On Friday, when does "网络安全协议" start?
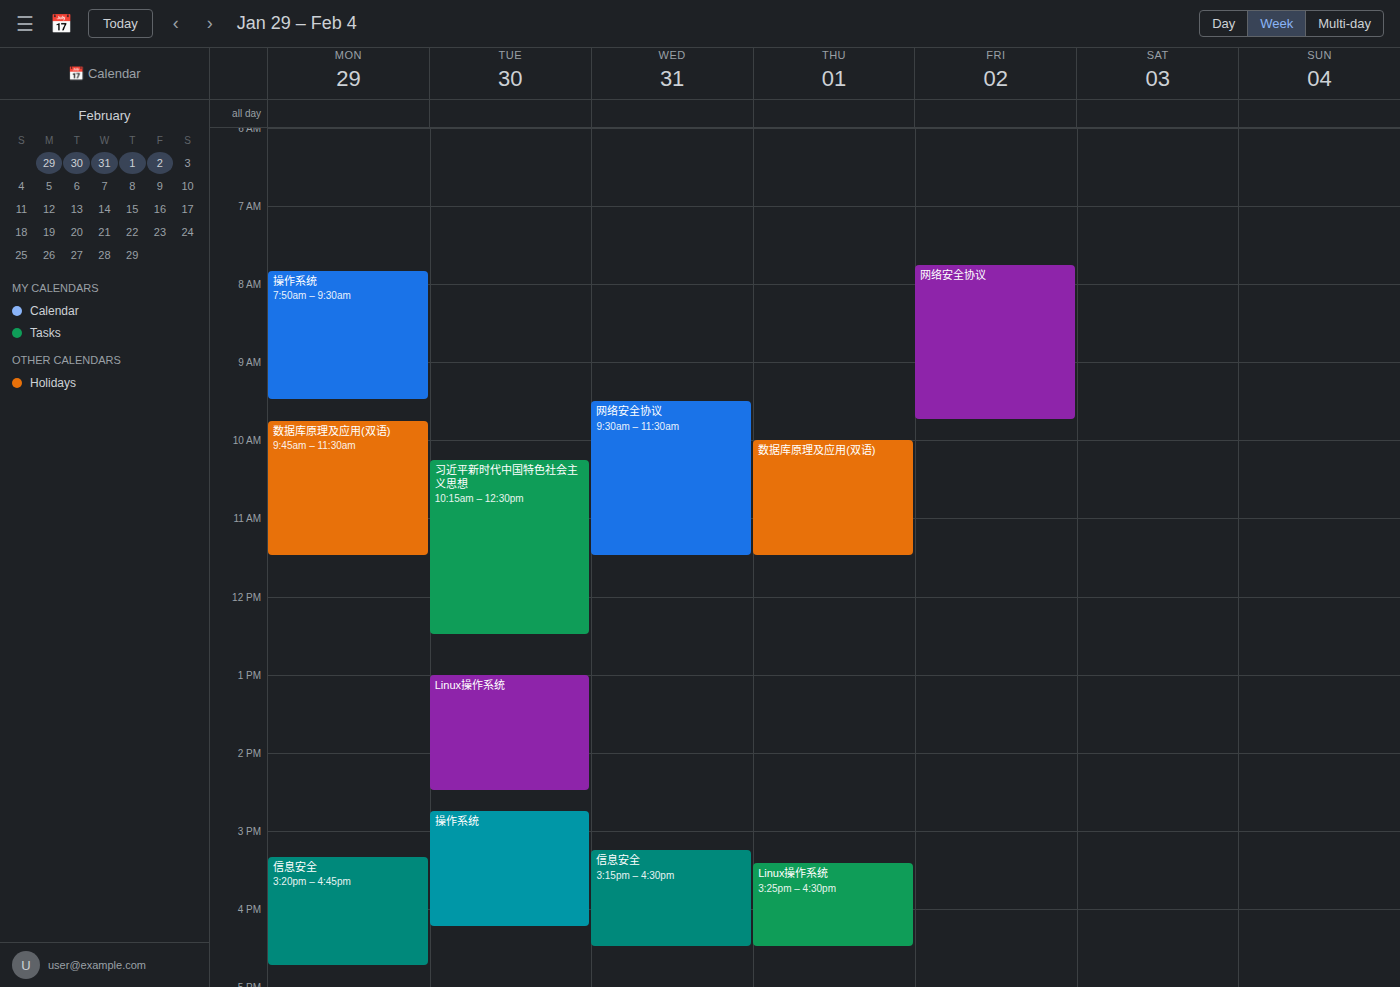
7:45 AM